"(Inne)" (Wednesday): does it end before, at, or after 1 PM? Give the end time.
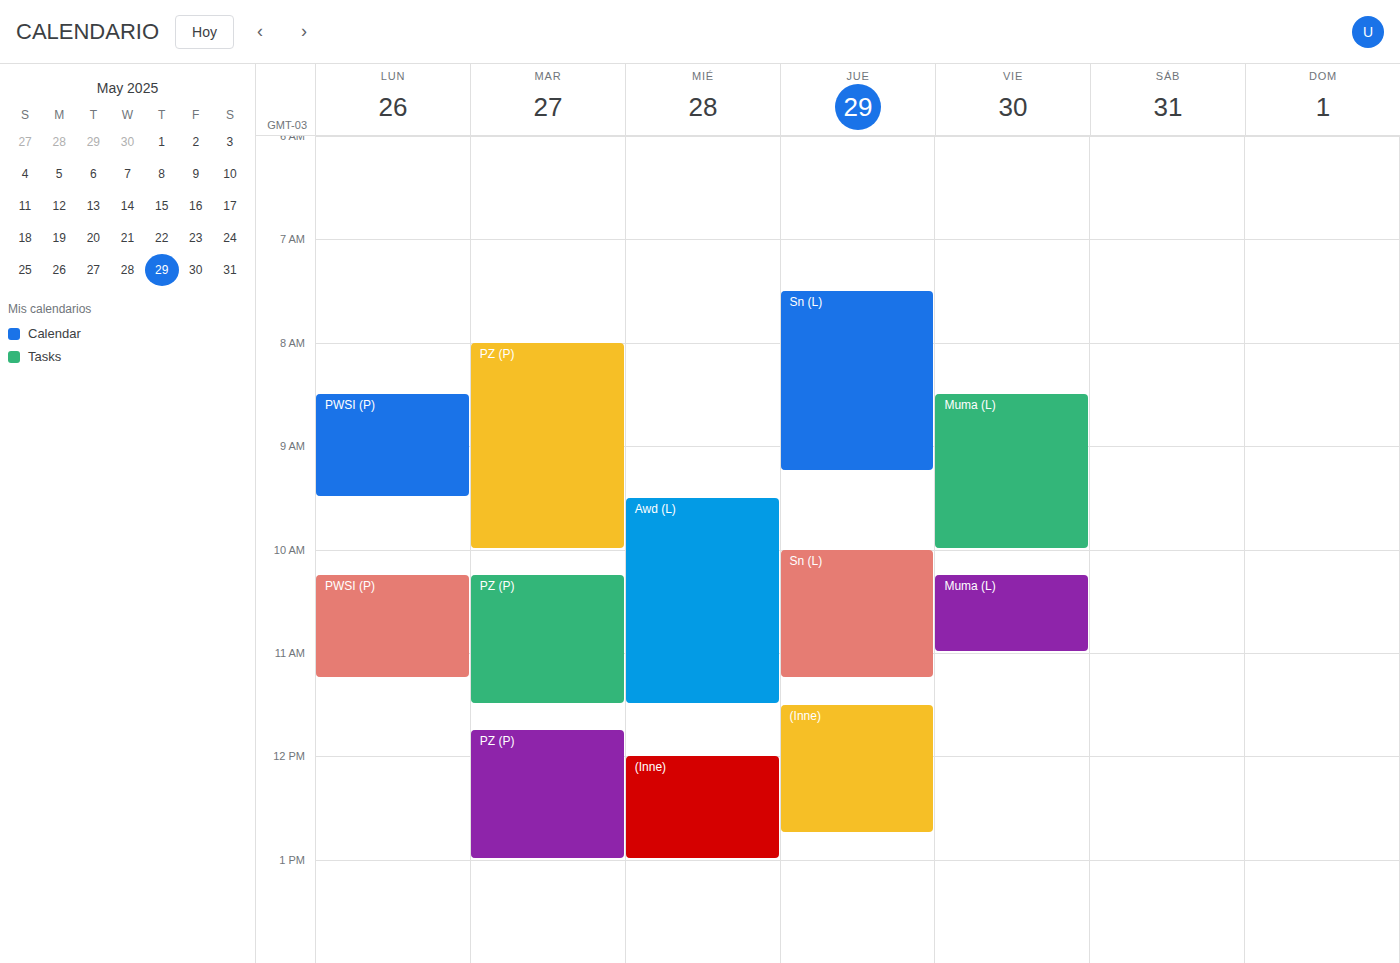
1:00 PM -- exactly at 1 PM, on the 1 PM line.